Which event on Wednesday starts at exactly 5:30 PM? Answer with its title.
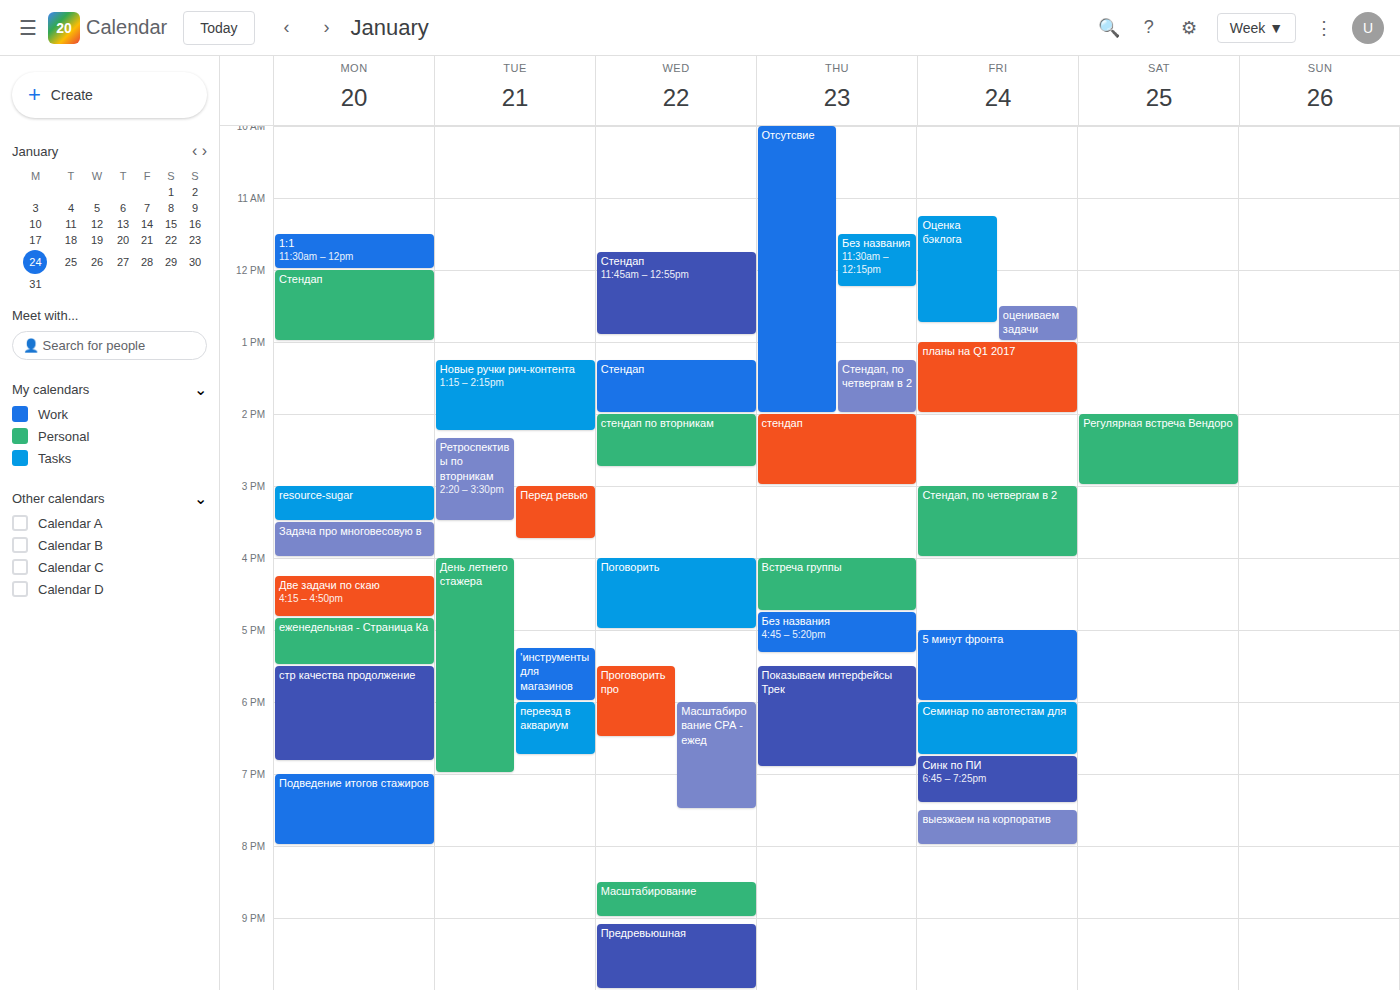
"Проговорить про"